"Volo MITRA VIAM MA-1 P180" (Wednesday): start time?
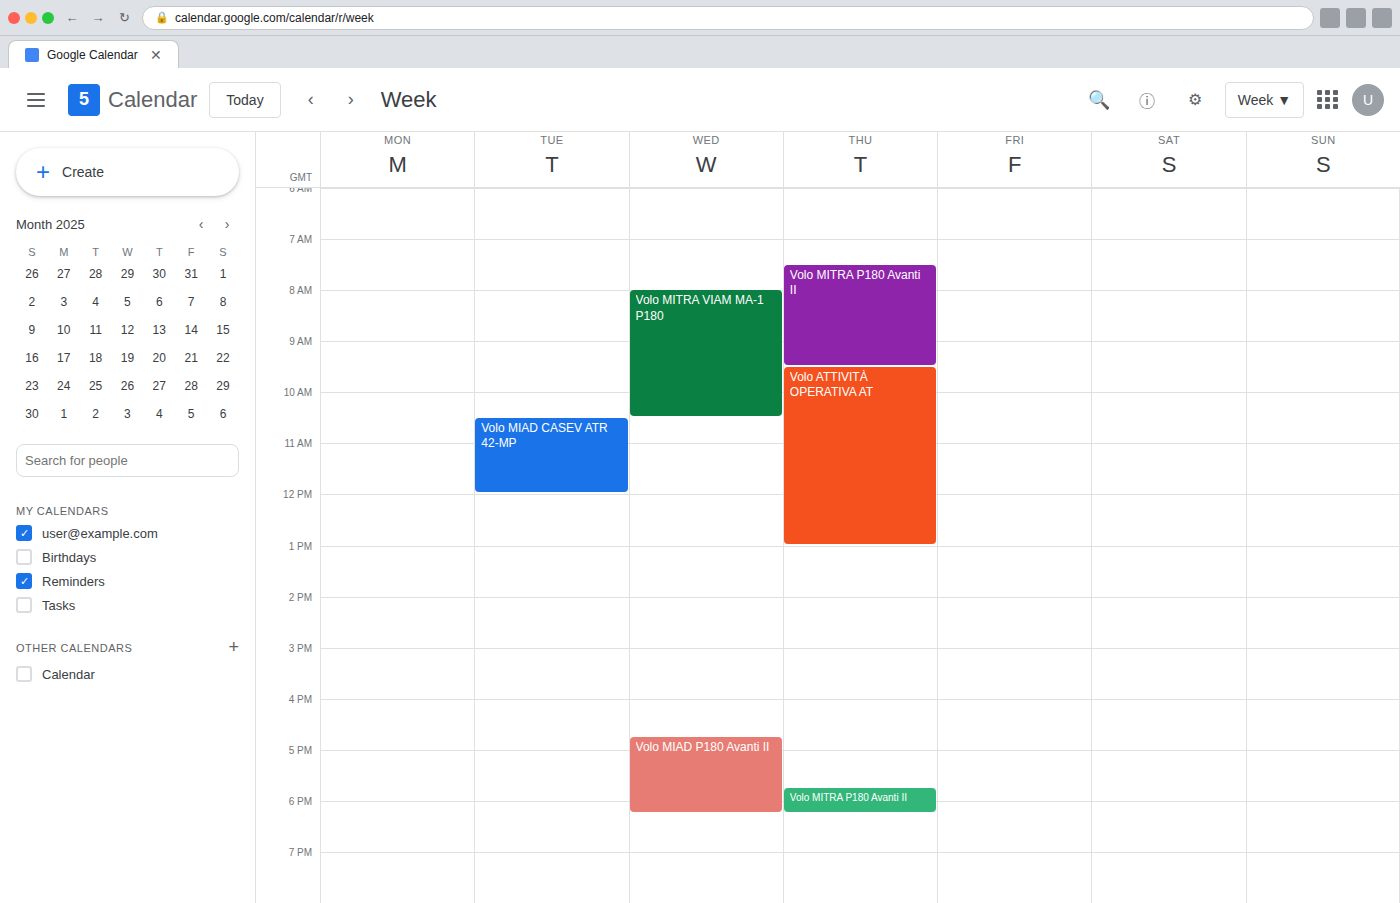
8:00 AM